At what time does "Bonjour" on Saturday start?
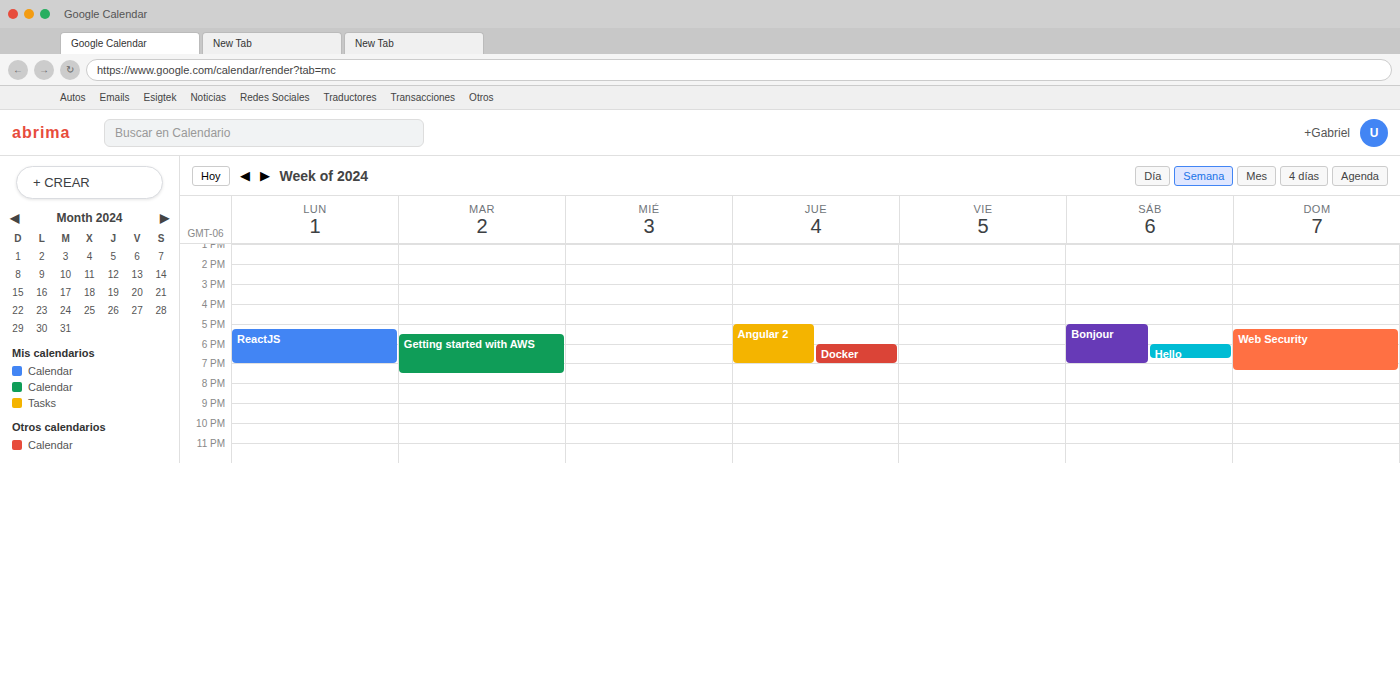
5:00 PM